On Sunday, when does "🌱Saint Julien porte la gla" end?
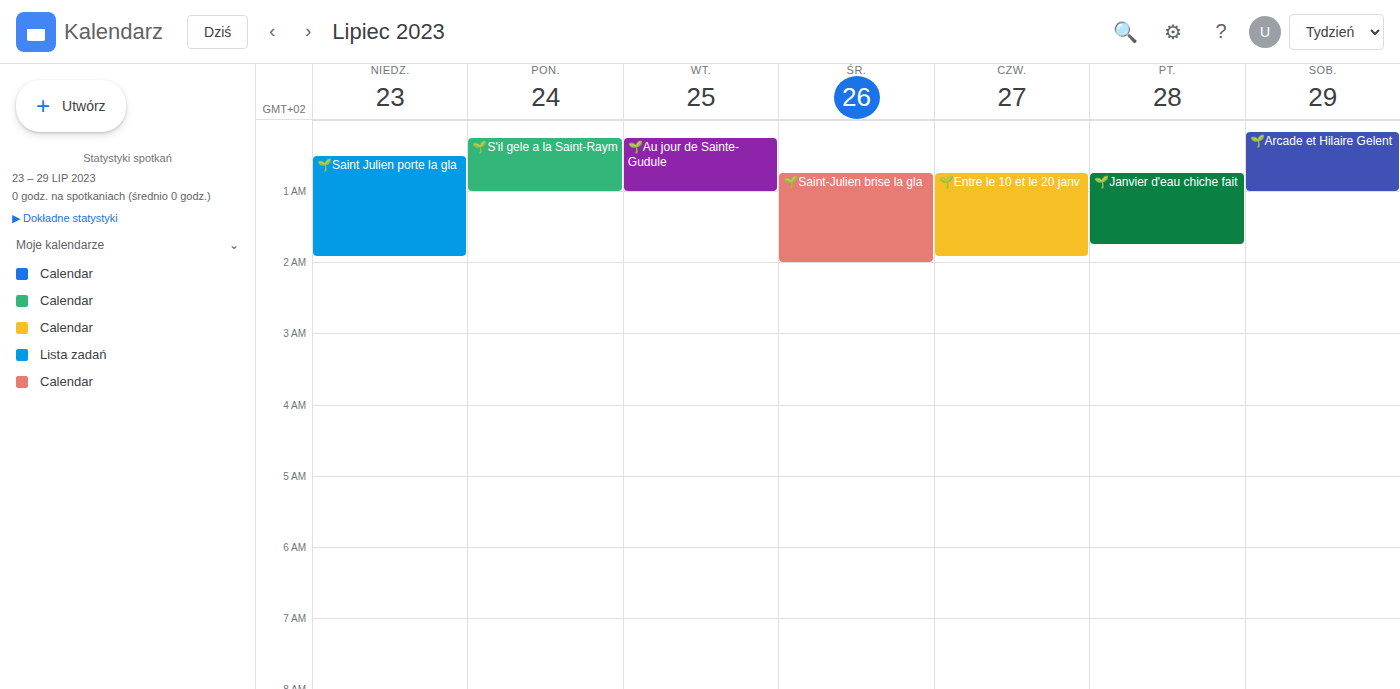
01:55